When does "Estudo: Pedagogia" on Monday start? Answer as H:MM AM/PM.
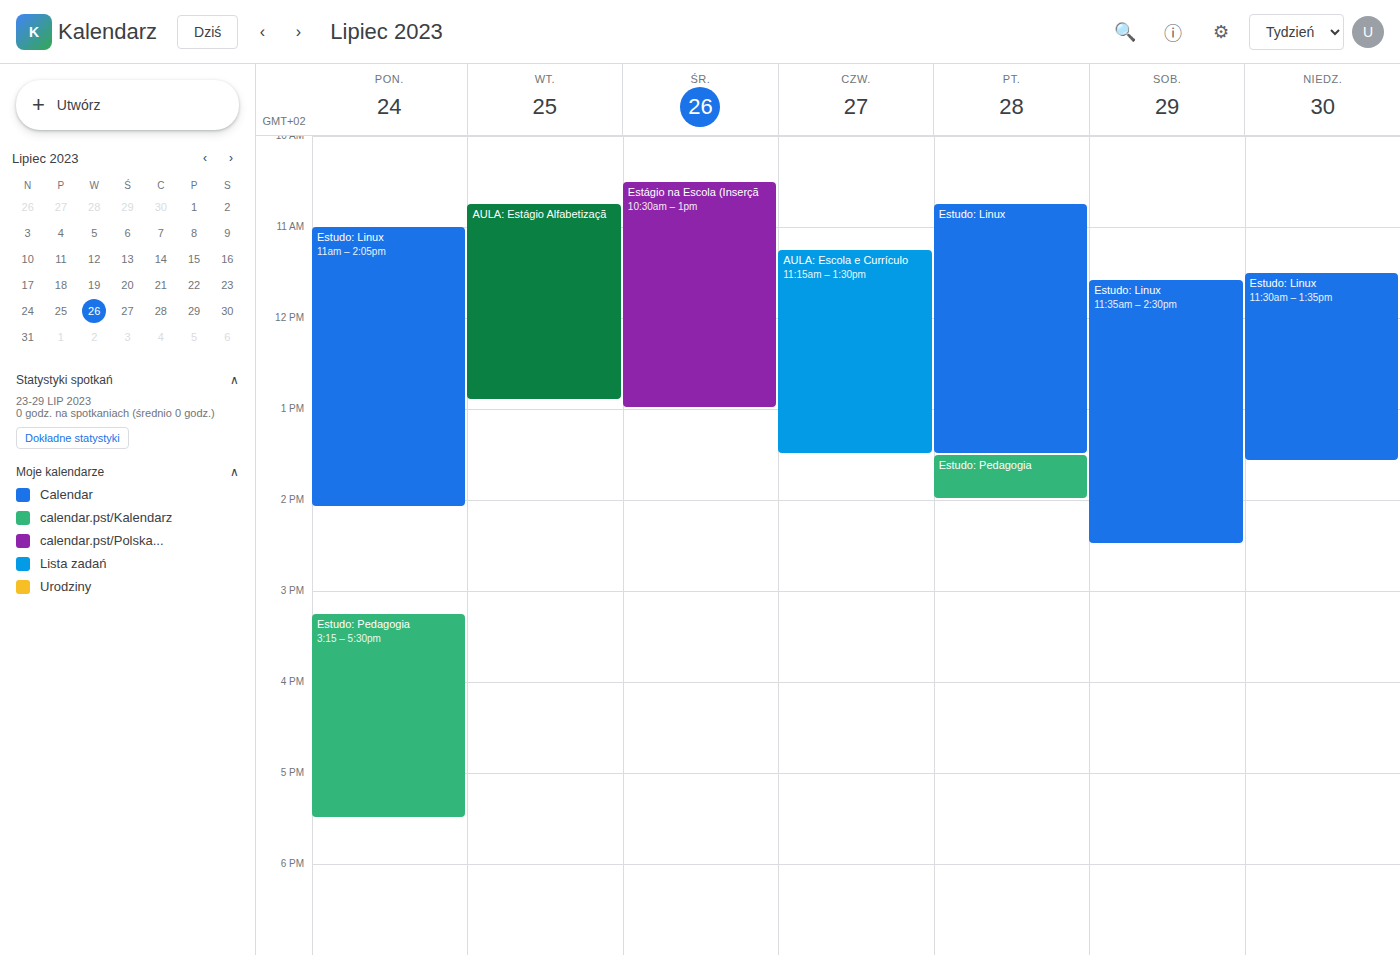
3:15 PM